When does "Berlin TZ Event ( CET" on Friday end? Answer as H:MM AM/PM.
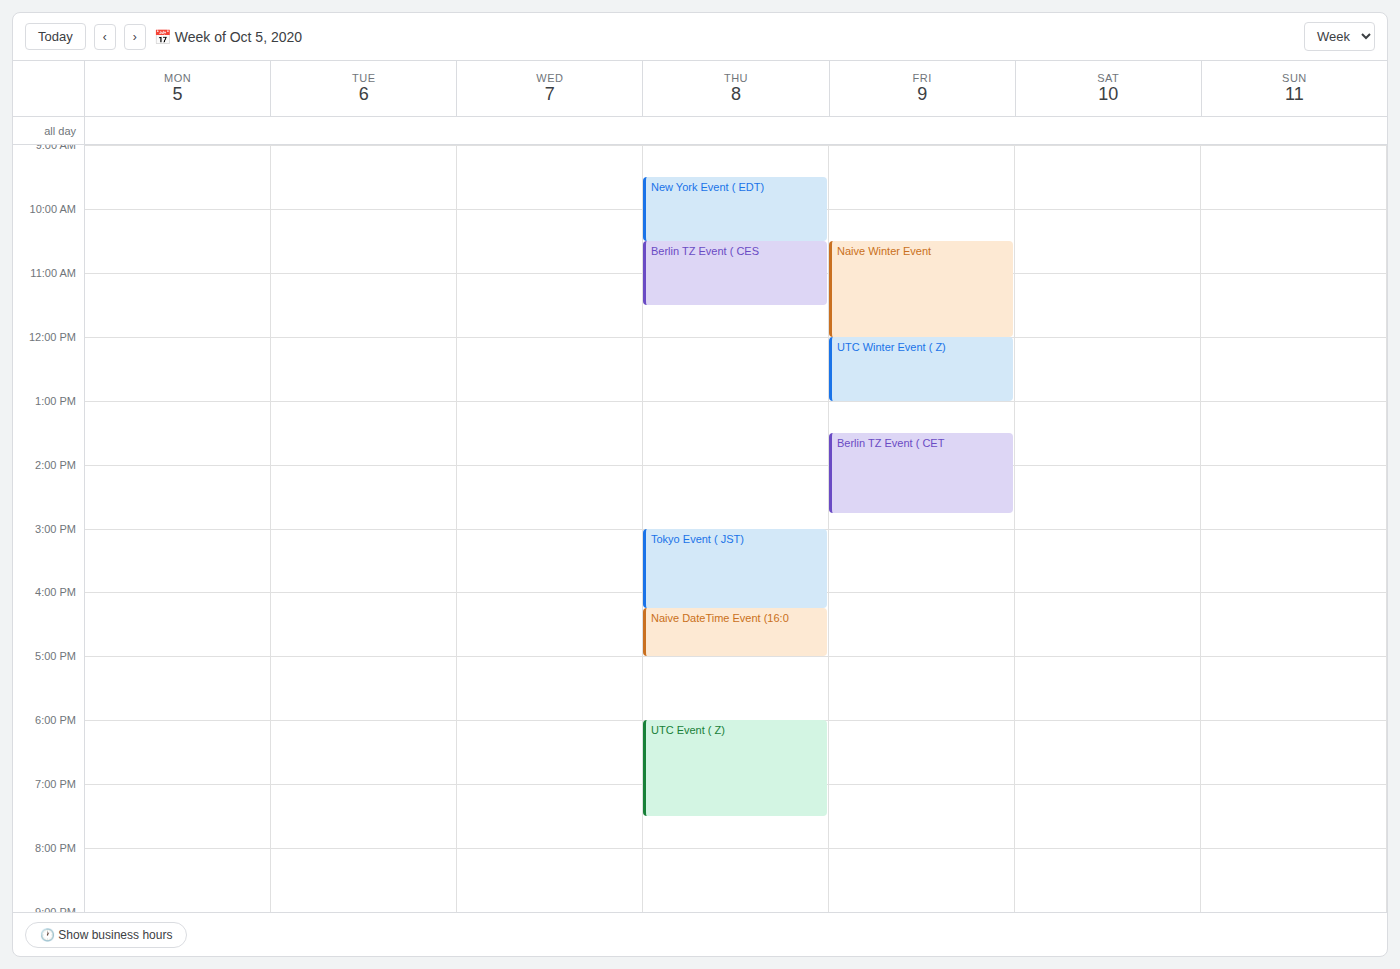
2:45 PM